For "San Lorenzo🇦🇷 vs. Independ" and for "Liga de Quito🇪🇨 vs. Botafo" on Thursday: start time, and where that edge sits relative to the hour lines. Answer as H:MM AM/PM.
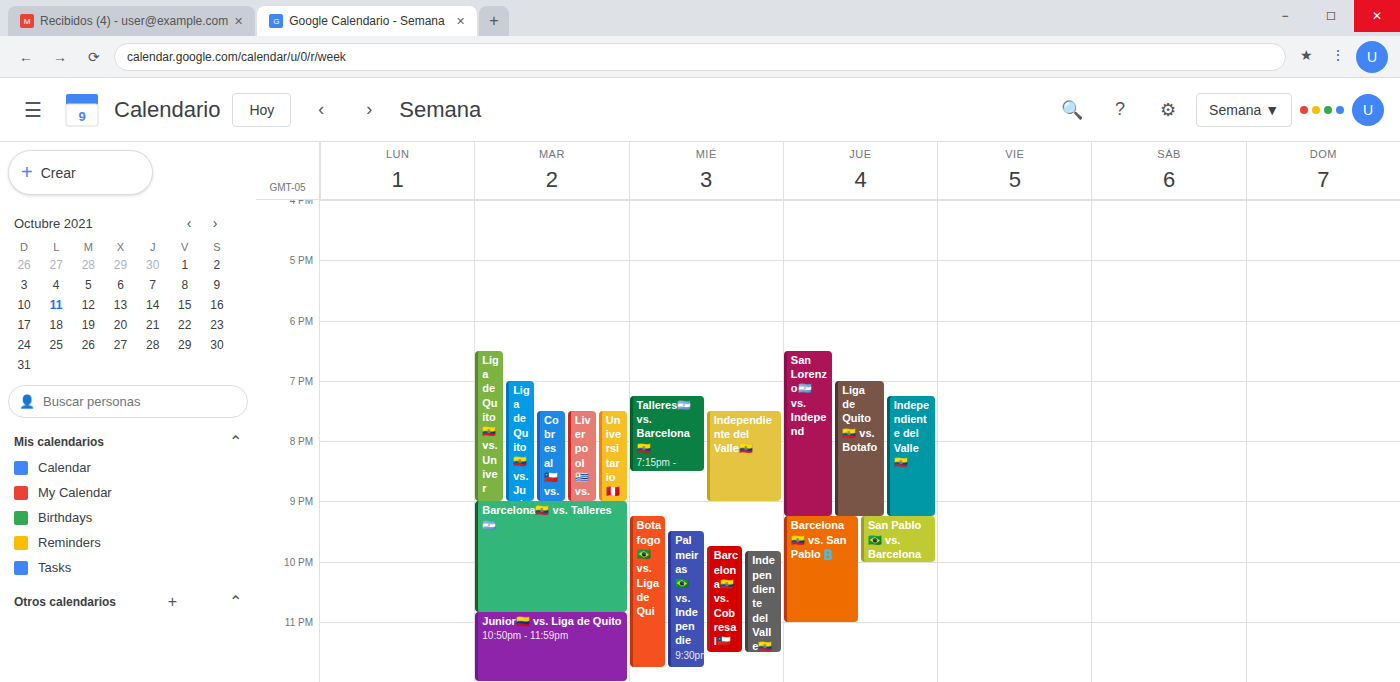
"San Lorenzo🇦🇷 vs. Independ": 6:30 PM, halfway between the 6 PM and 7 PM lines. "Liga de Quito🇪🇨 vs. Botafo": 7:00 PM, exactly on the 7 PM line.